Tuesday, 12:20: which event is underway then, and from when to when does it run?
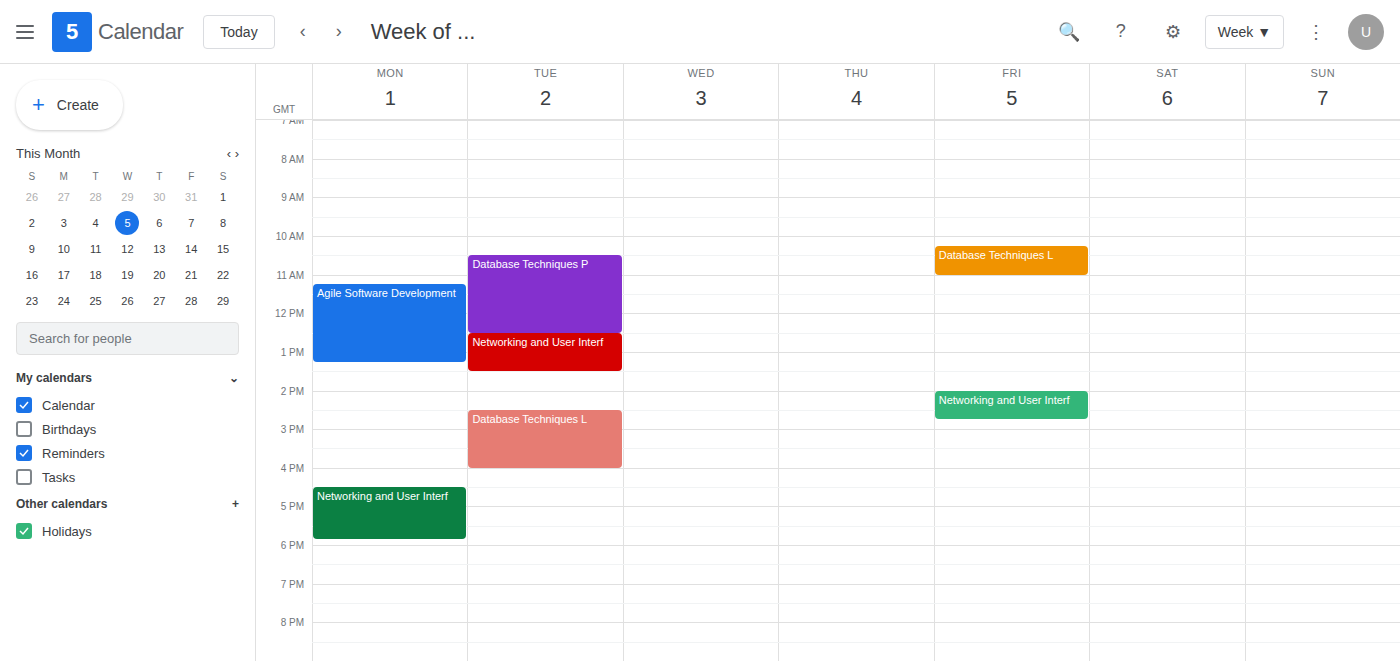
"Database Techniques P", 10:30 to 12:30